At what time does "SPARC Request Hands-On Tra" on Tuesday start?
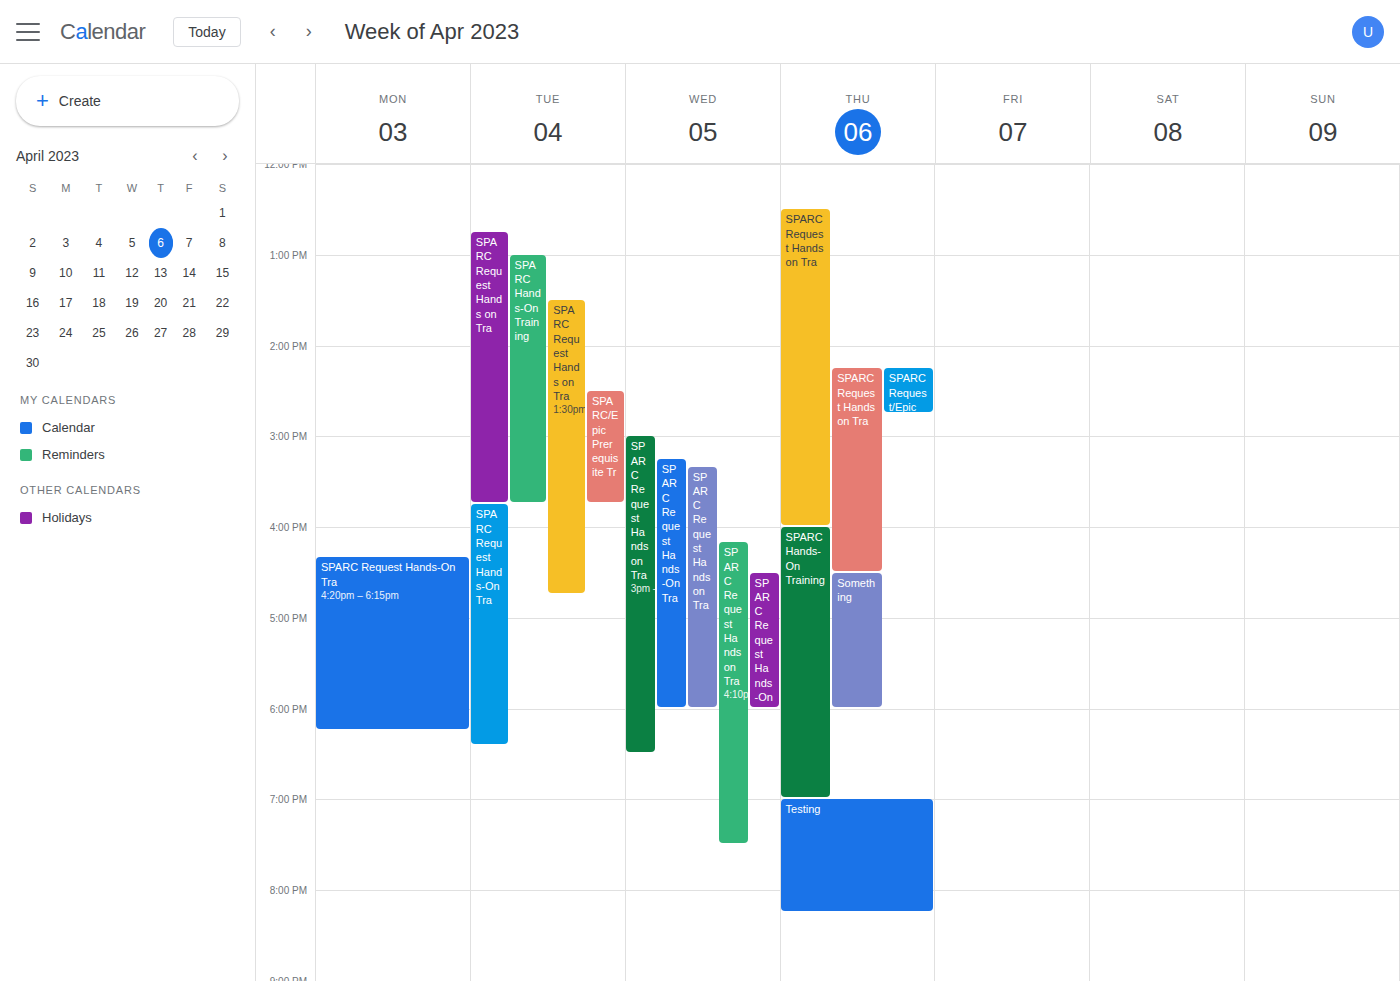
3:45 PM